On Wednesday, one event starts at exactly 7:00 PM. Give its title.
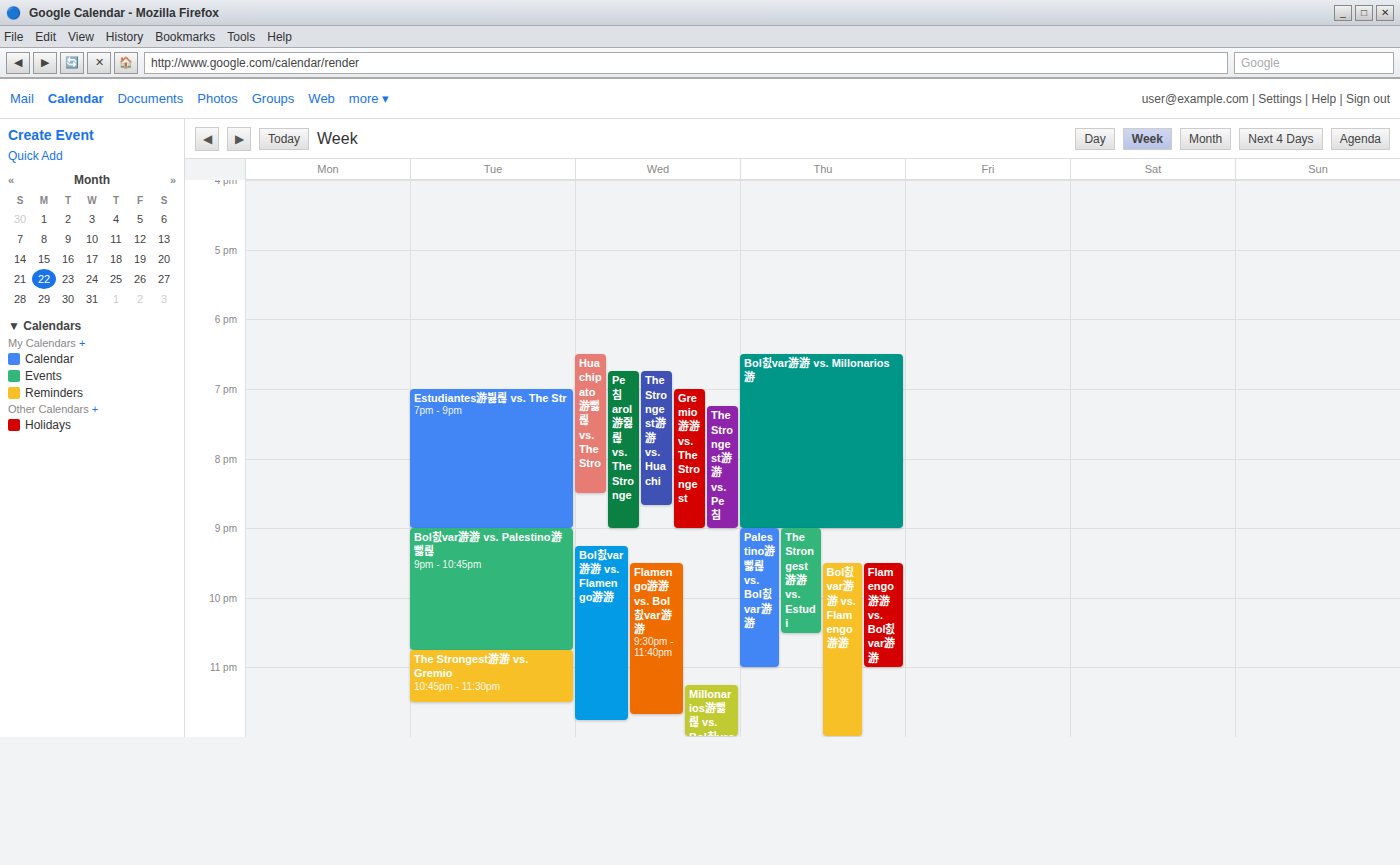
"Gremio游游 vs. The Strongest"